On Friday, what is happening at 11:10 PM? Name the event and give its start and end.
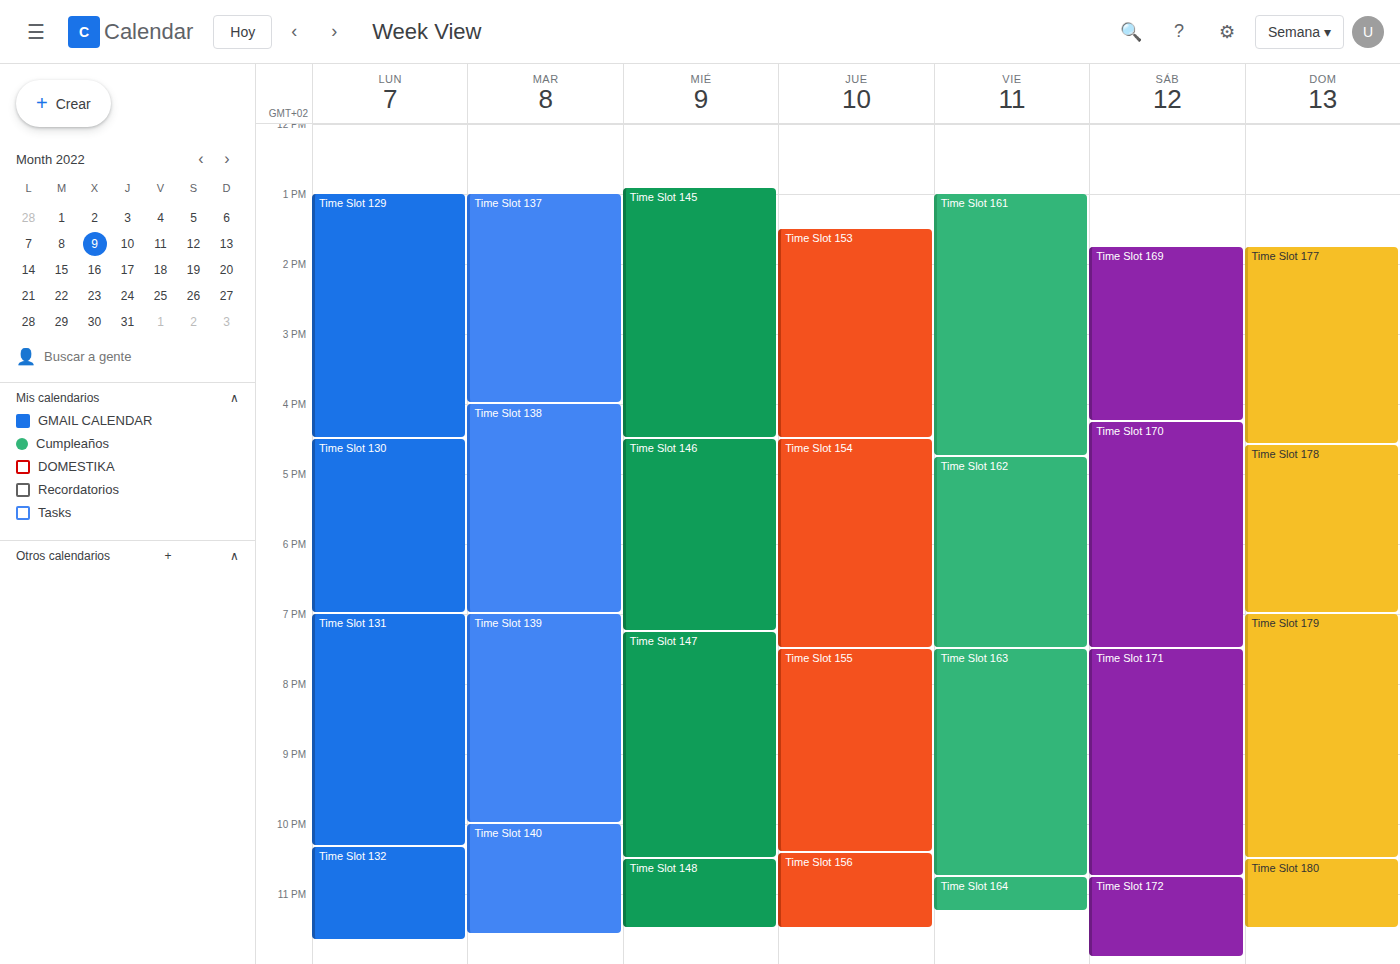
"Time Slot 164", 10:45 PM to 11:15 PM